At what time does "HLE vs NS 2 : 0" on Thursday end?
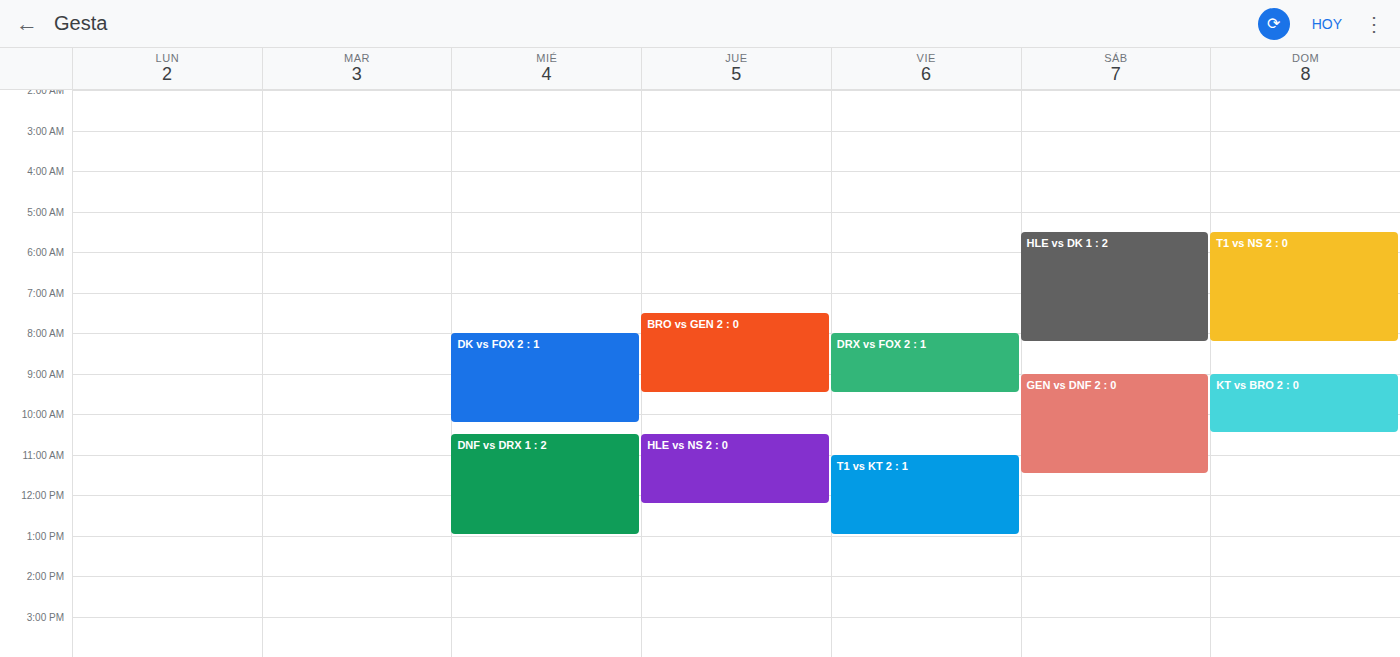
12:15 PM